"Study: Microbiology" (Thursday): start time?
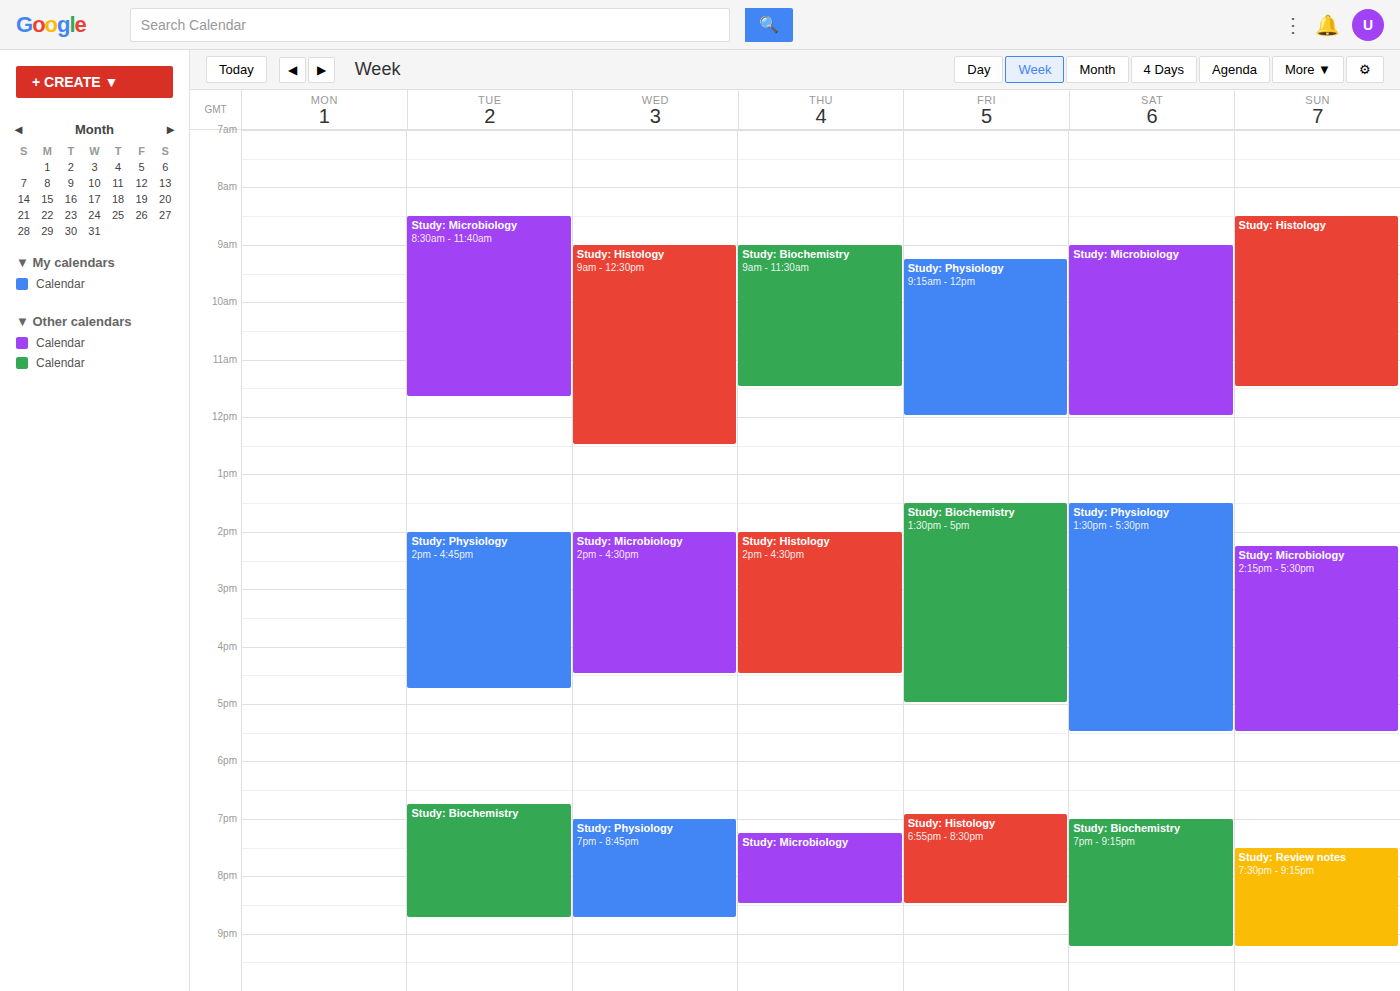
19:15